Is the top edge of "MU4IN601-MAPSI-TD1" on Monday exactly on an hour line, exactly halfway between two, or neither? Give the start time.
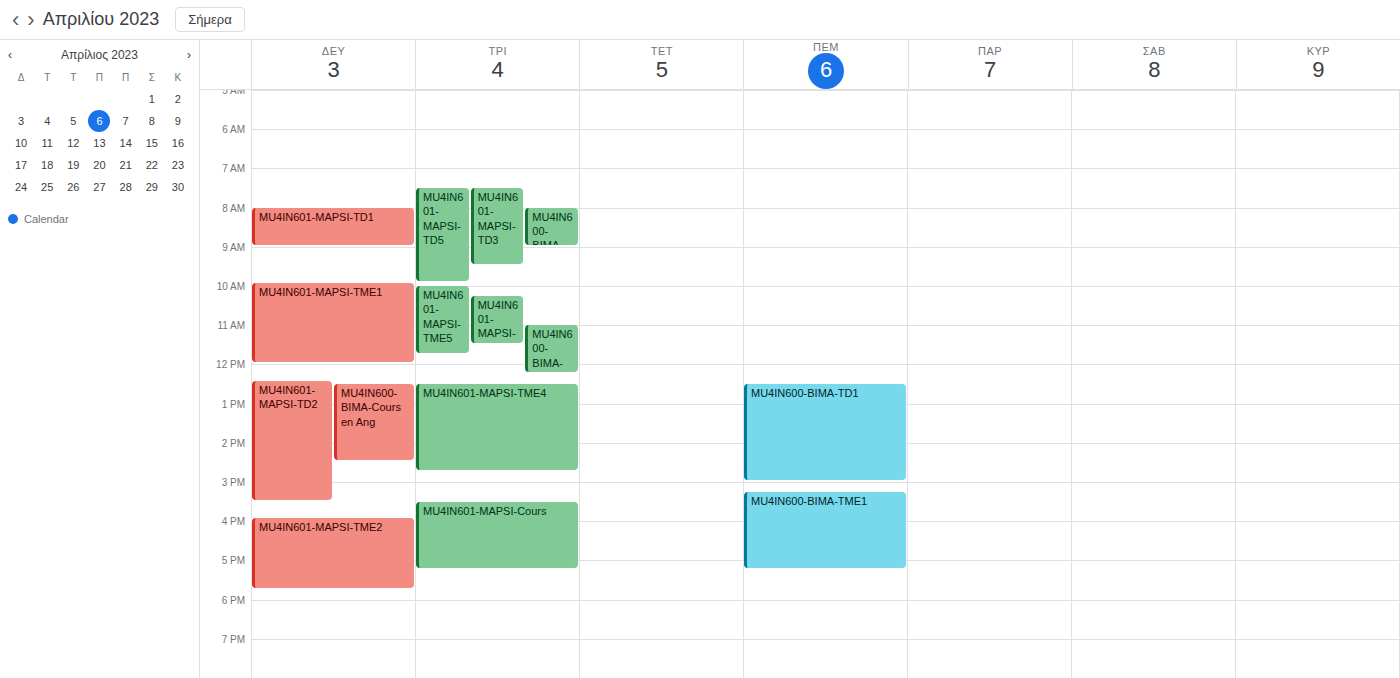
8:00 AM -- exactly on the 8 AM line.